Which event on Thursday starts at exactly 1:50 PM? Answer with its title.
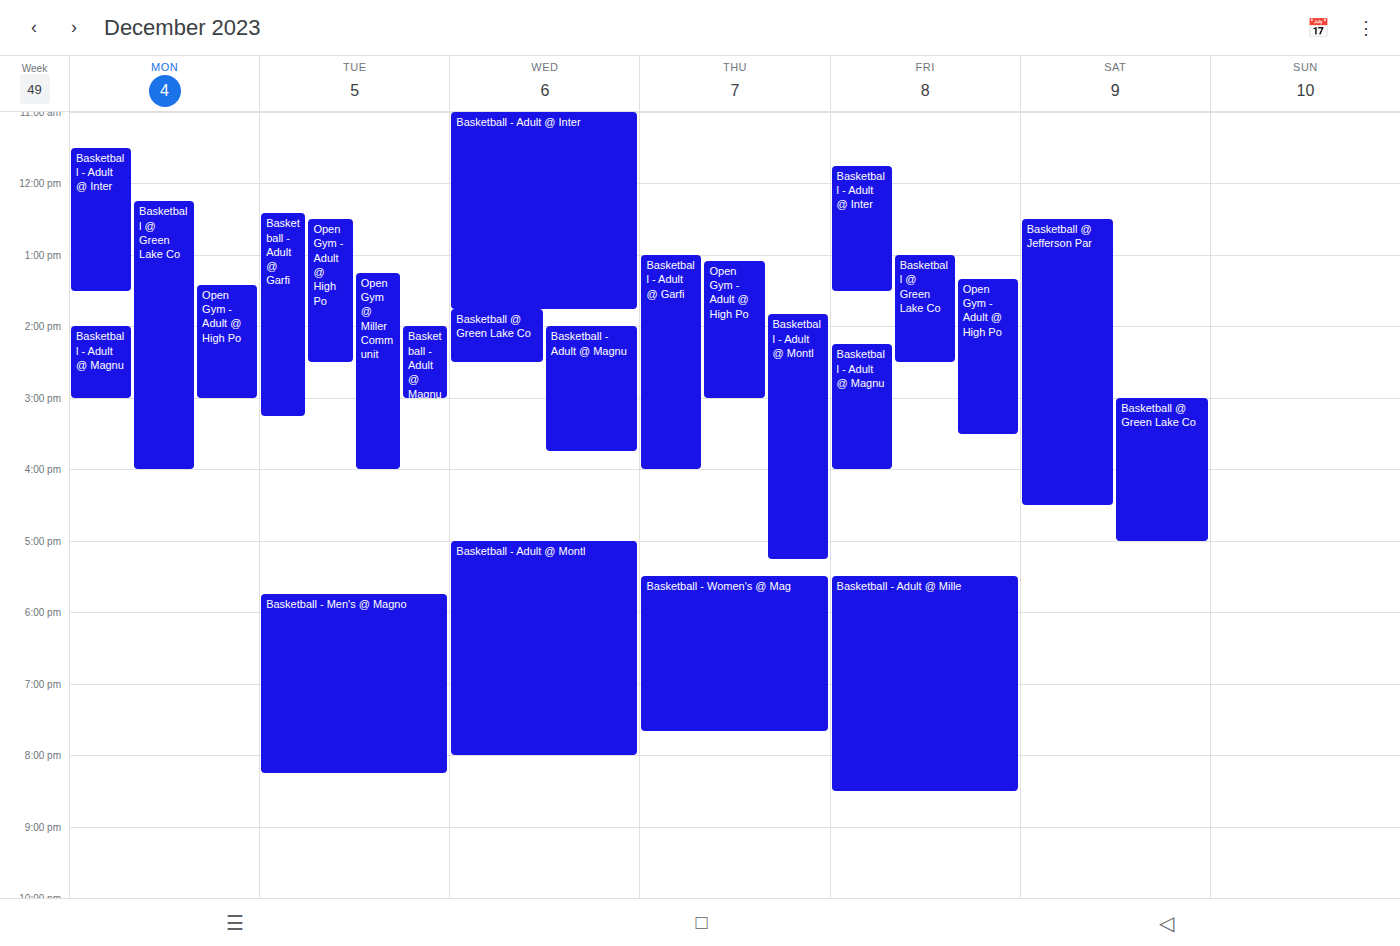
"Basketball - Adult @ Montl"